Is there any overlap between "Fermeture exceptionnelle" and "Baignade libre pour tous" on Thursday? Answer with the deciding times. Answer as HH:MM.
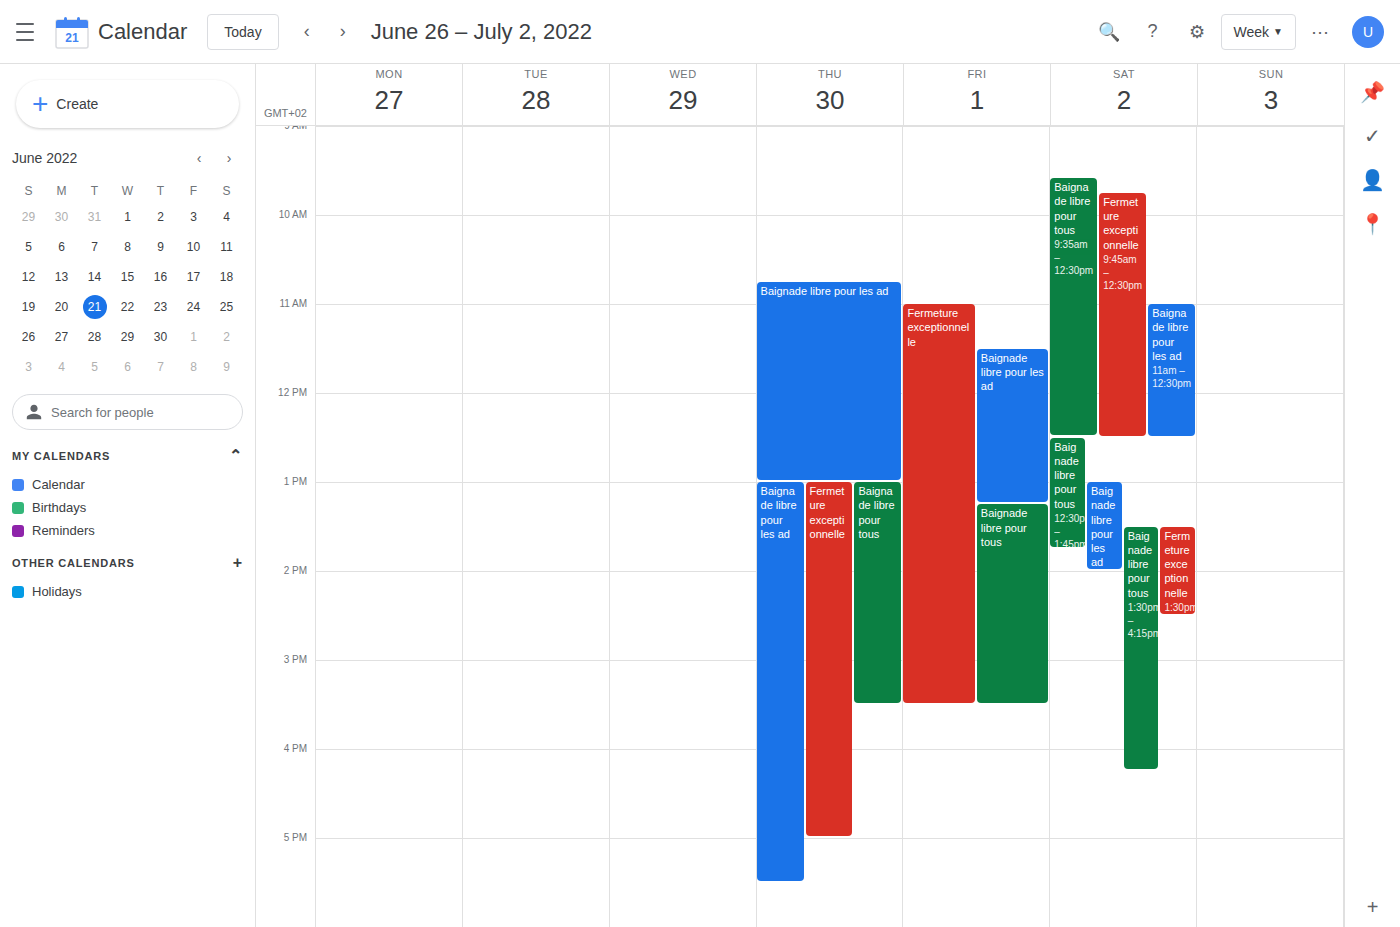
"Baignade libre pour tous" runs 13:00 to 15:30, inside "Fermeture exceptionnelle" -- they overlap.